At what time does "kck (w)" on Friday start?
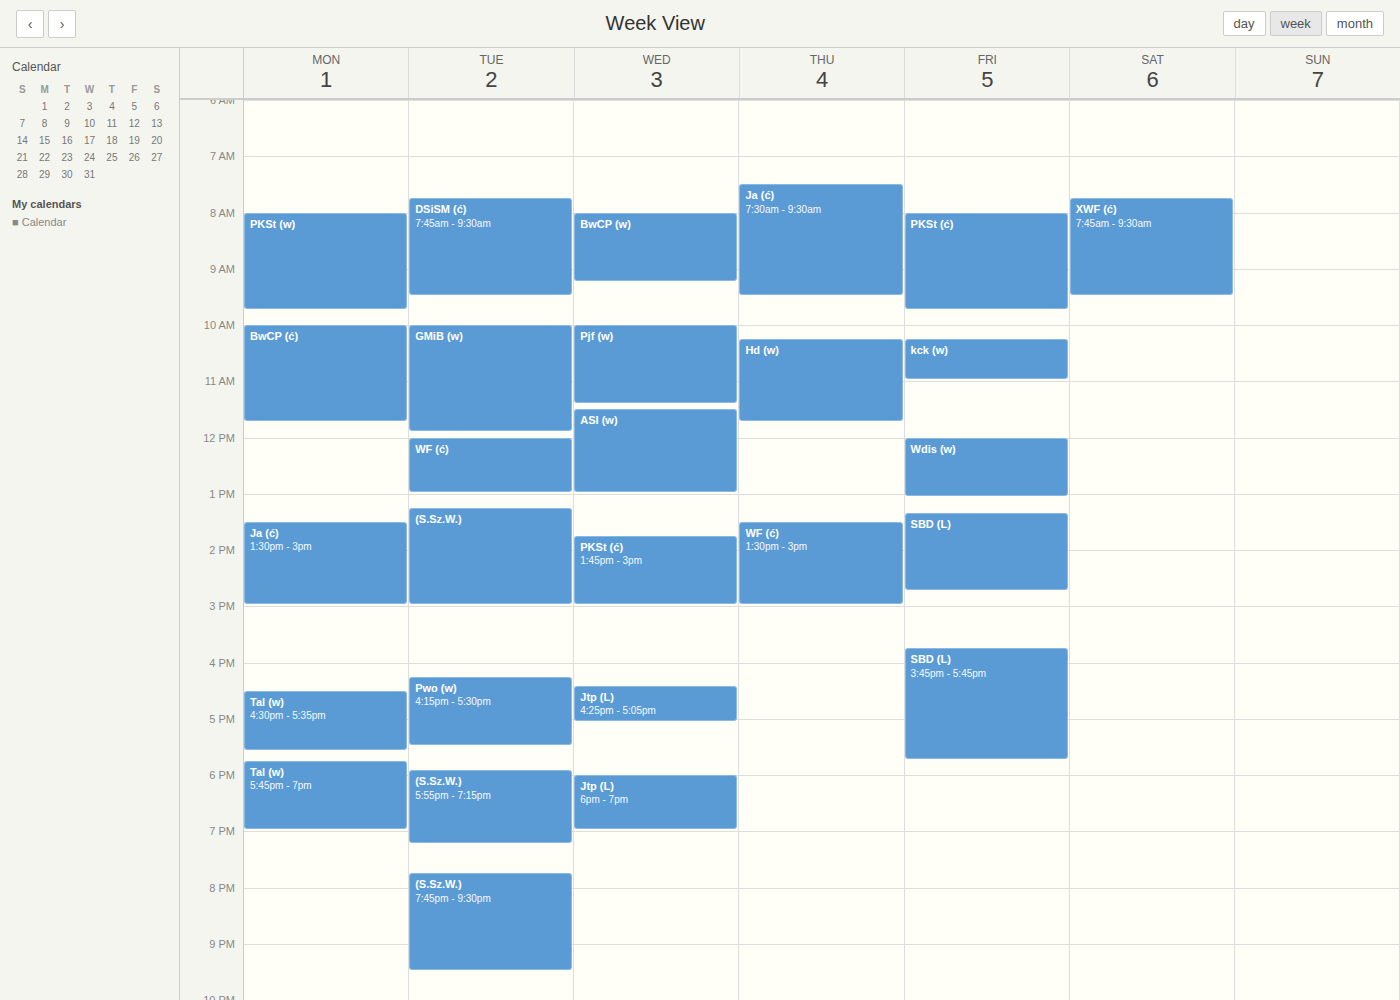
10:15 AM